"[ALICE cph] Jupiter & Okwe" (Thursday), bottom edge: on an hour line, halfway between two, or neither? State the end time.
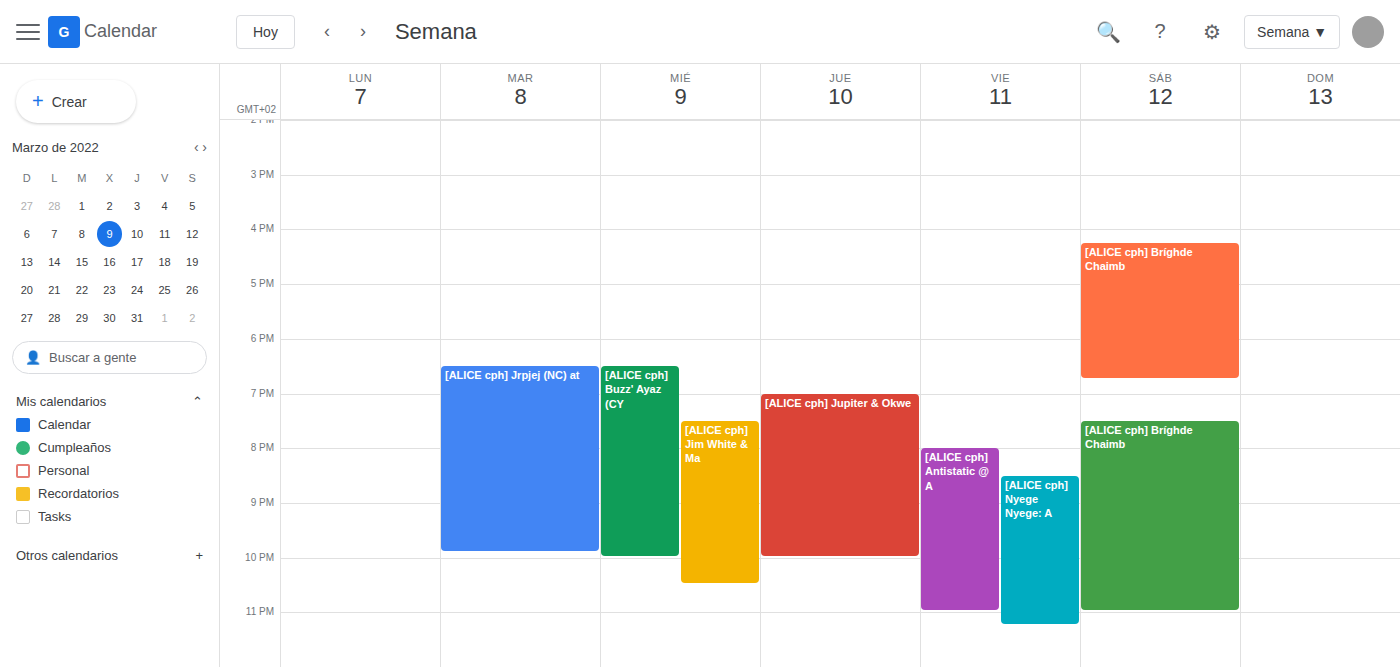
22:00 -- exactly on the 22:00 line.